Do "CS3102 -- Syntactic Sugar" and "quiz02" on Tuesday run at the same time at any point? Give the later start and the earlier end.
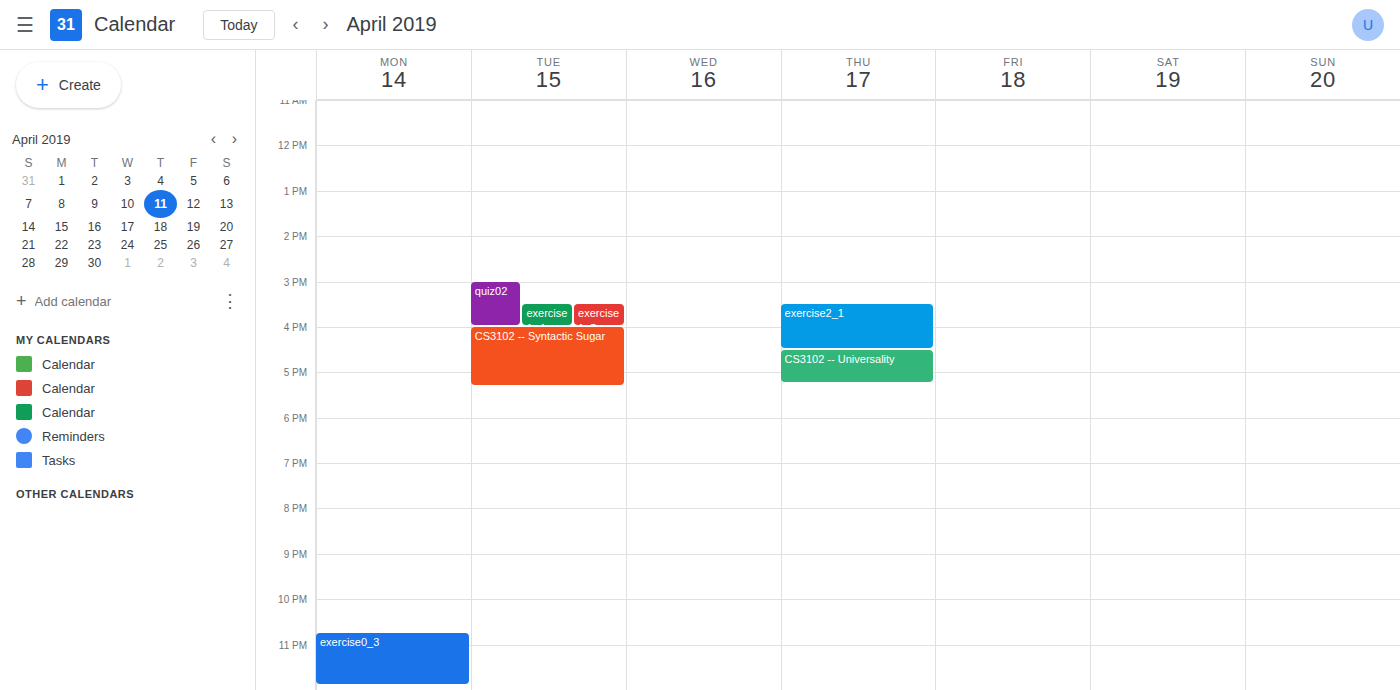
"quiz02" ends at 16:00, exactly when "CS3102 -- Syntactic Sugar" starts -- they touch but do not overlap.